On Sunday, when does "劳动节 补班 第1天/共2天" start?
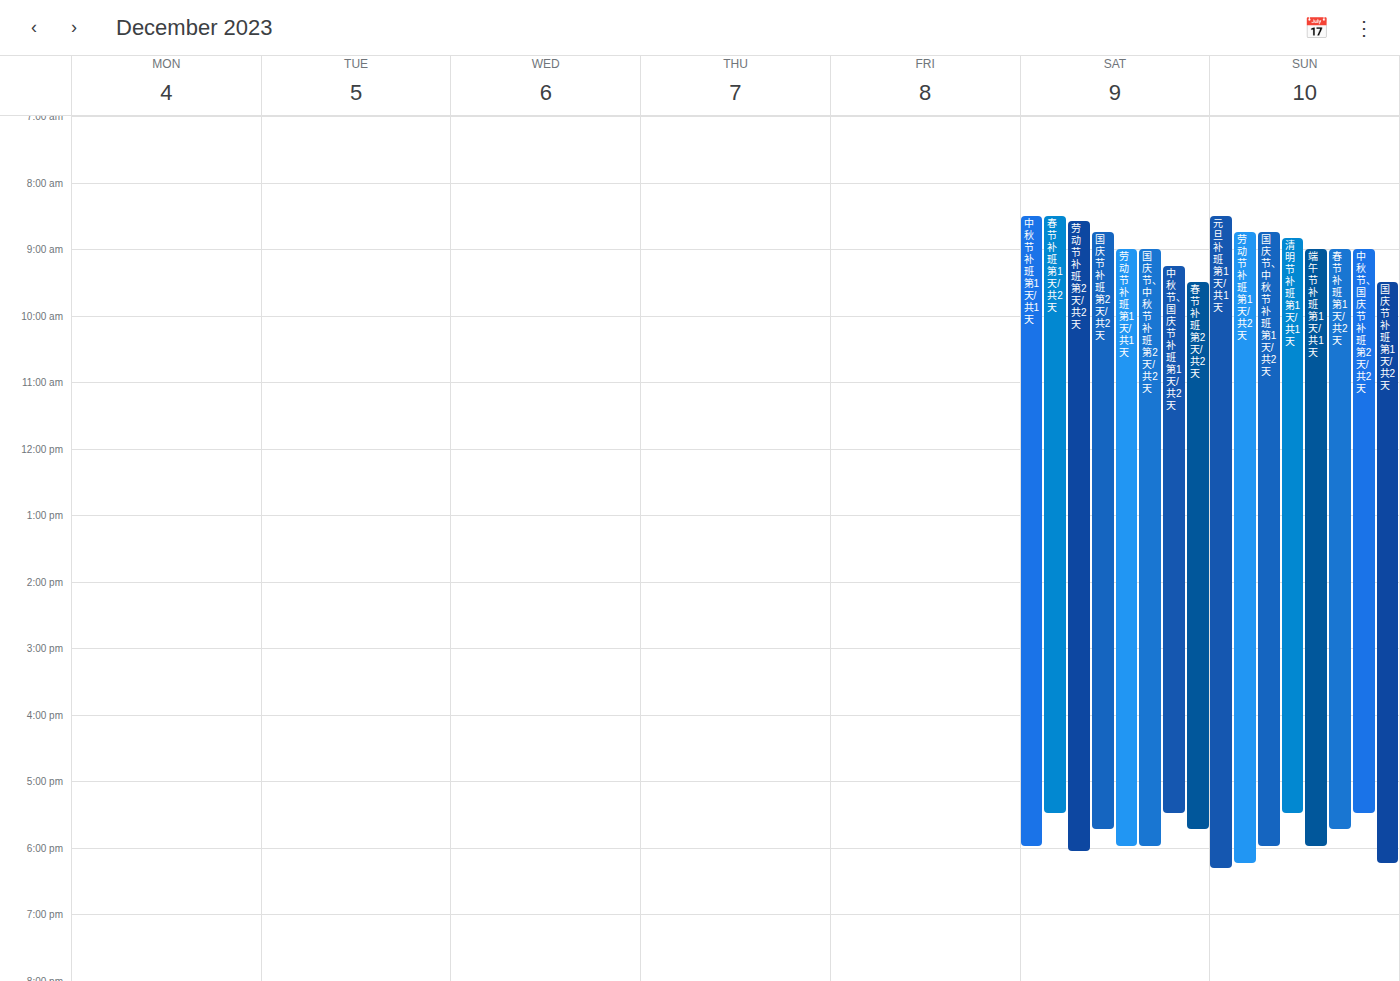
8:45 AM